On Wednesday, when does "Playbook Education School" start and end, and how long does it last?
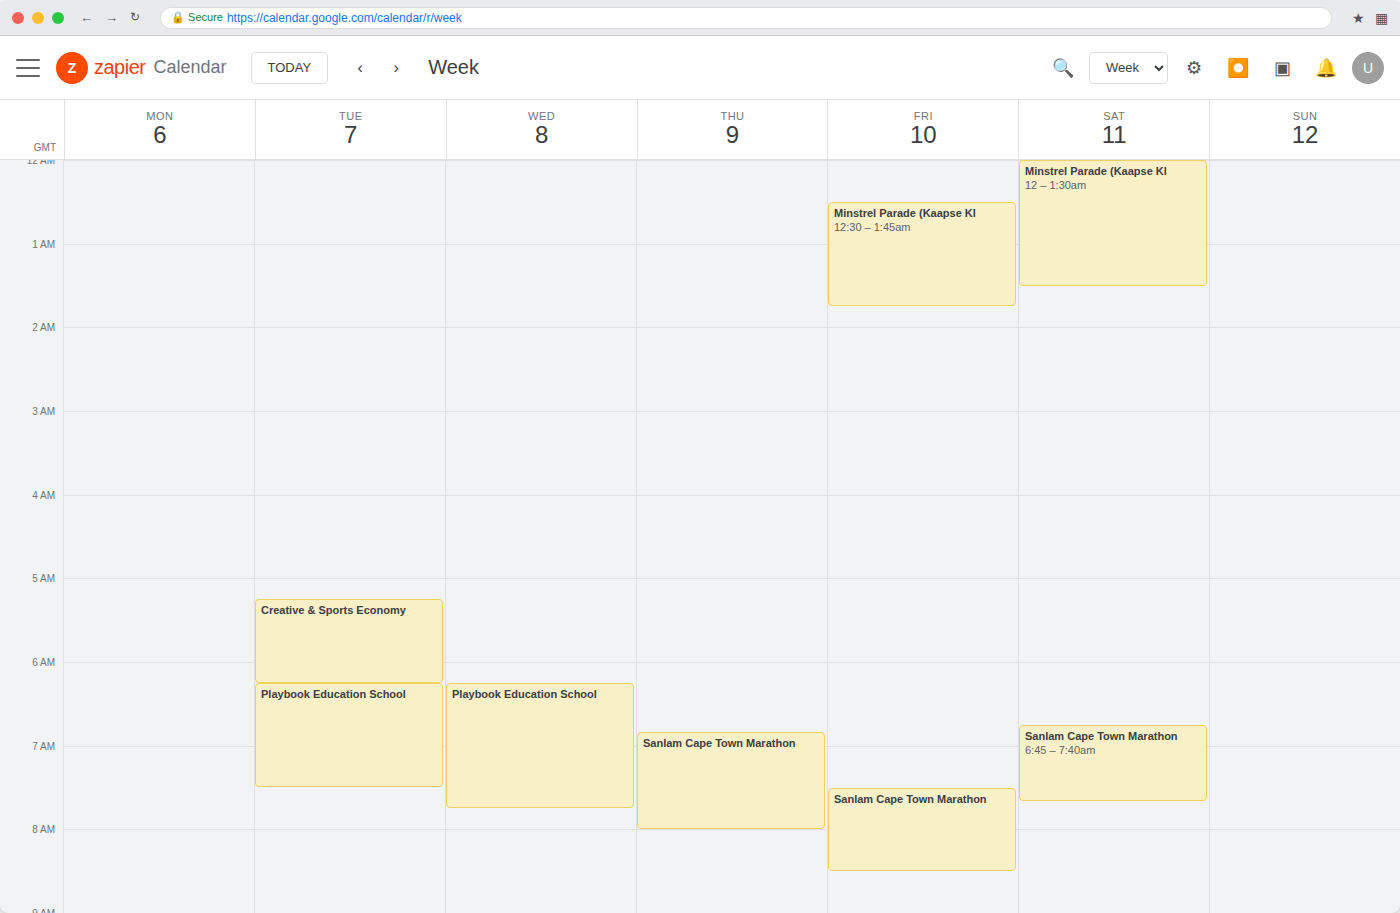
6:15 AM to 7:45 AM, 1 hour 30 minutes